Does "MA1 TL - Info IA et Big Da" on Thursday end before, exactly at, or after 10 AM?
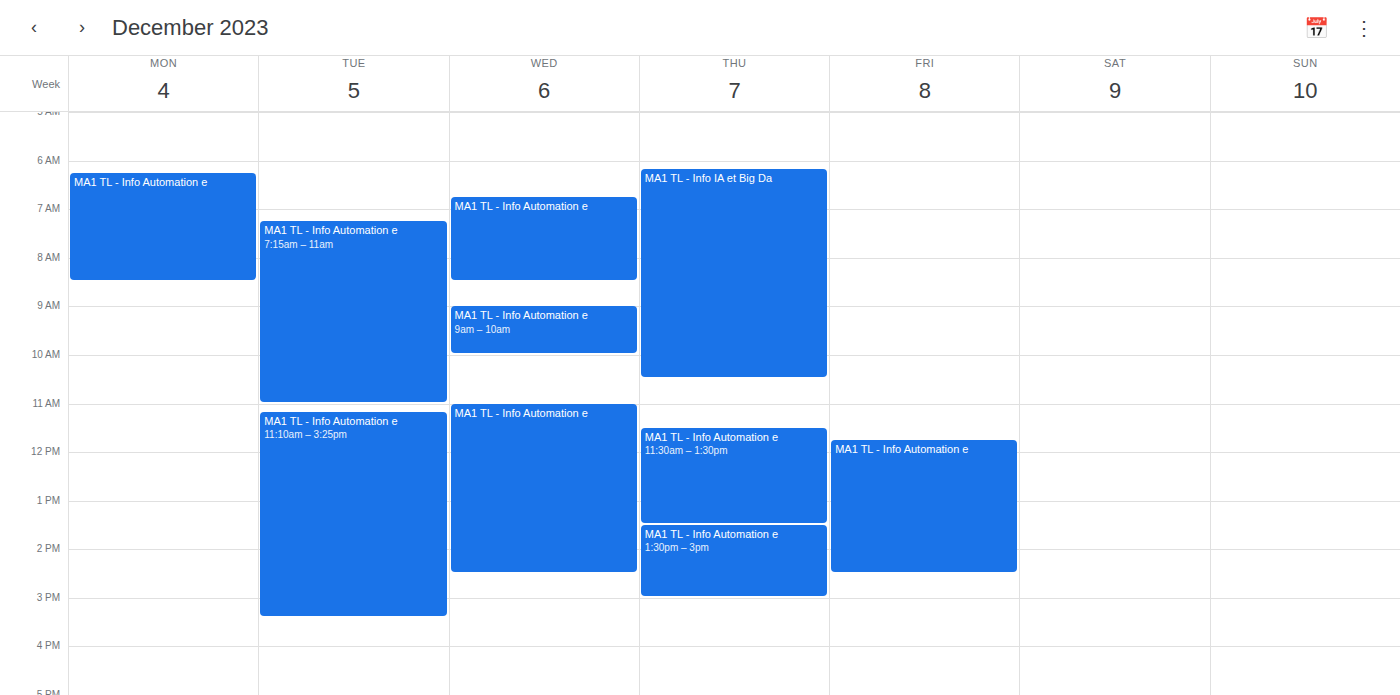
10:30 AM -- after 10 AM, 30 minutes below the 10 AM line.